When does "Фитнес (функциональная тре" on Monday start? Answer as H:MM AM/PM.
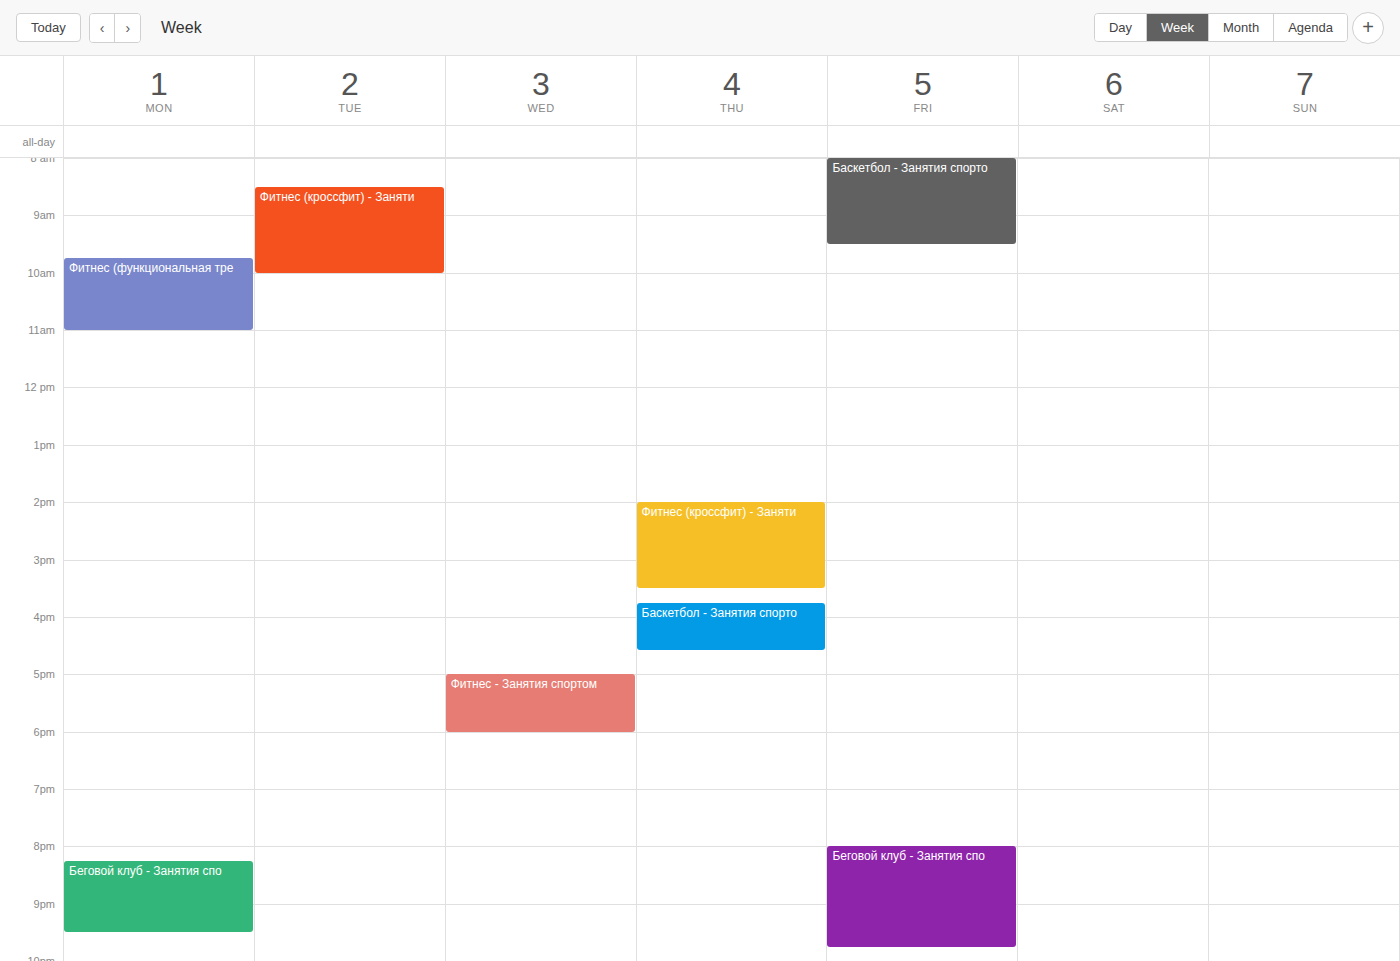
9:45 AM